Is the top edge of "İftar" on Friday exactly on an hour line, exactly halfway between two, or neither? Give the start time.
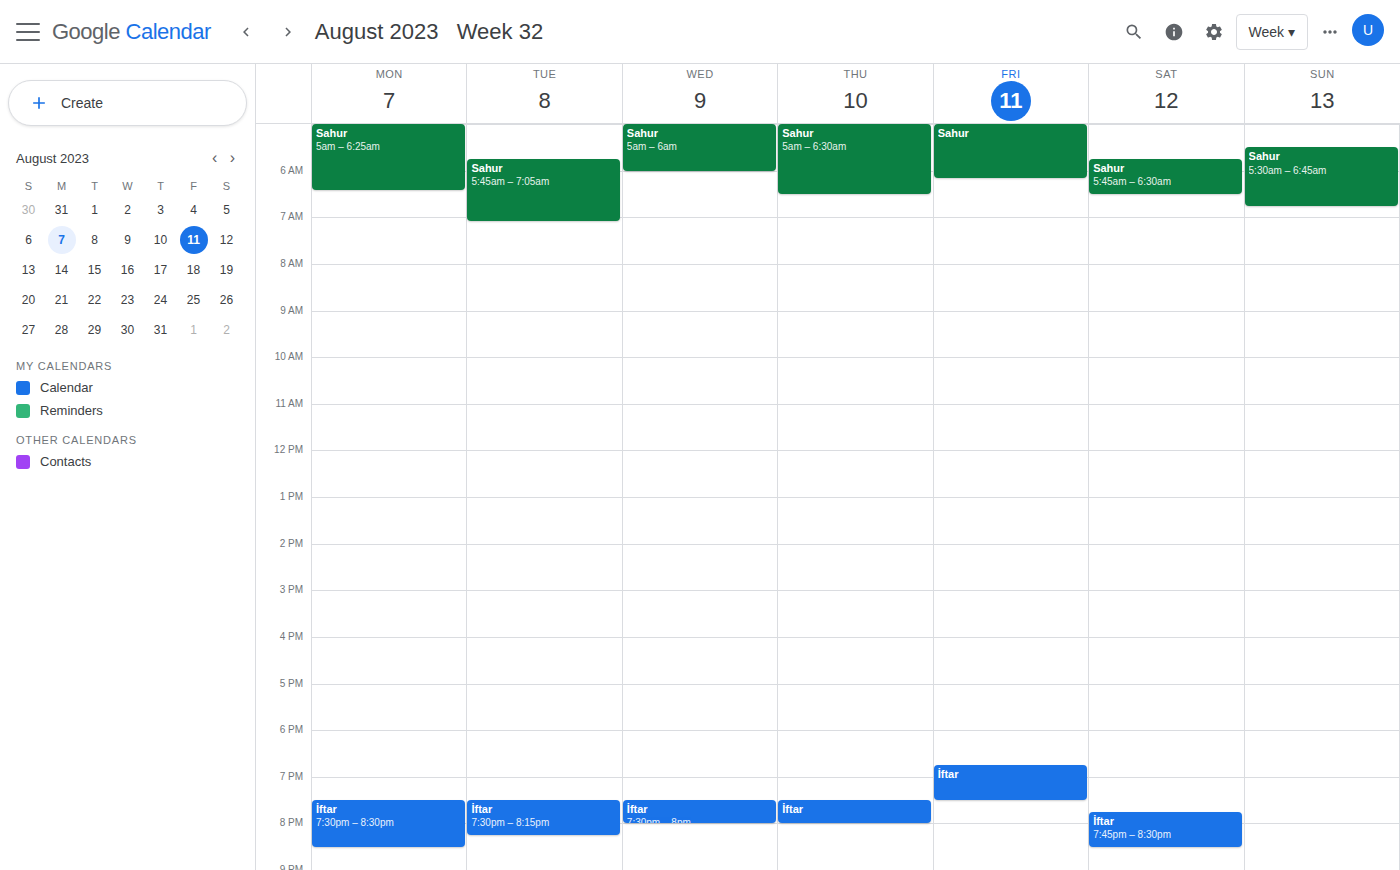
18:45 -- neither: three quarters of the way from the 18:00 line to the 19:00 line.